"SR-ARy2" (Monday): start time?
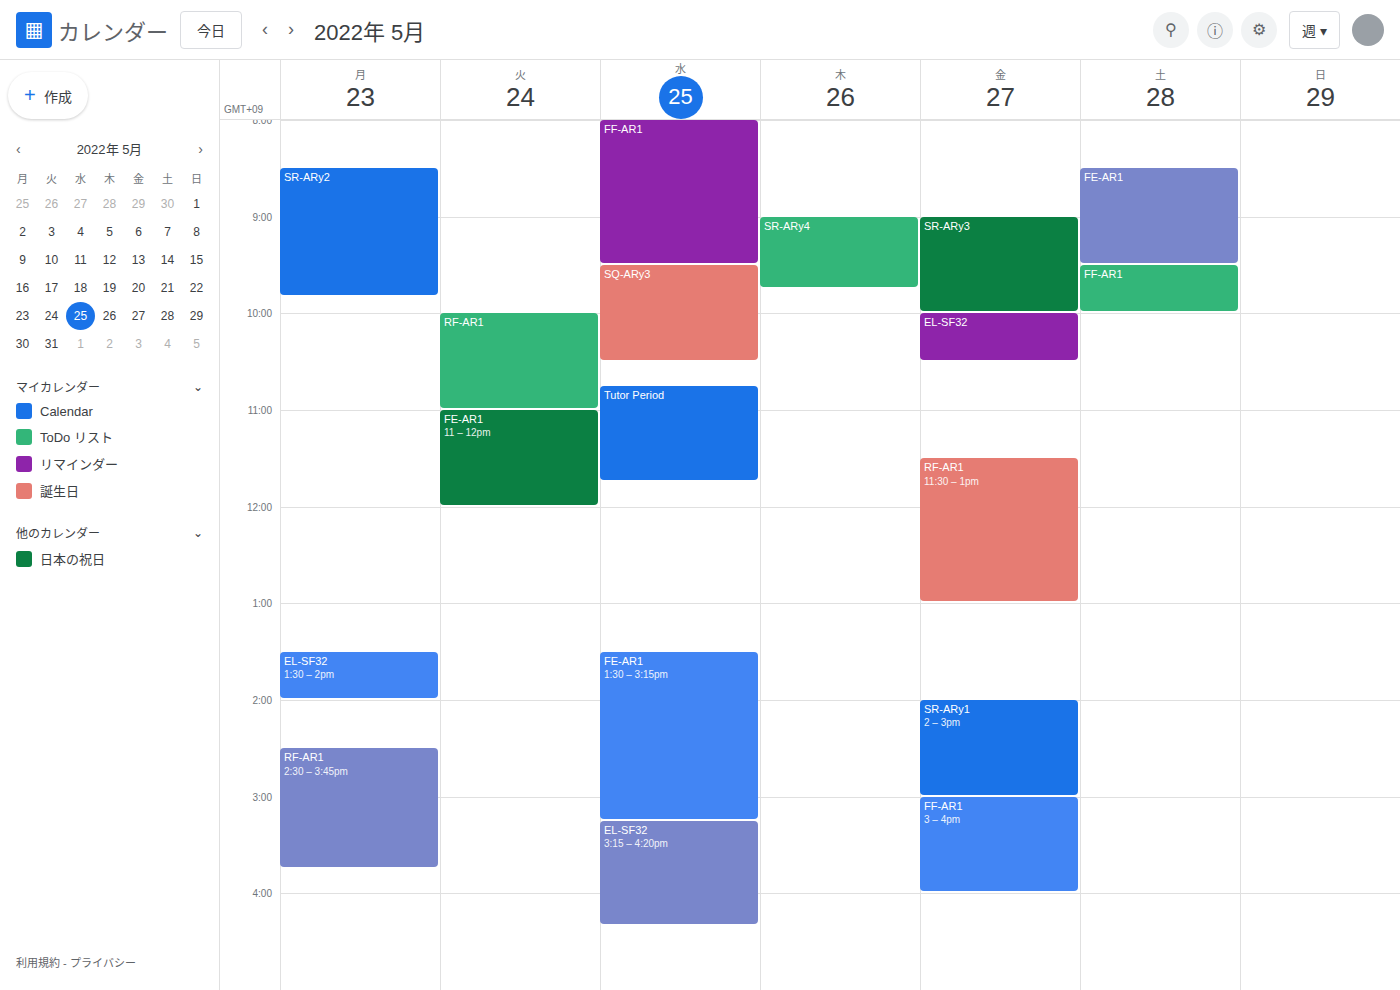
8:30 AM